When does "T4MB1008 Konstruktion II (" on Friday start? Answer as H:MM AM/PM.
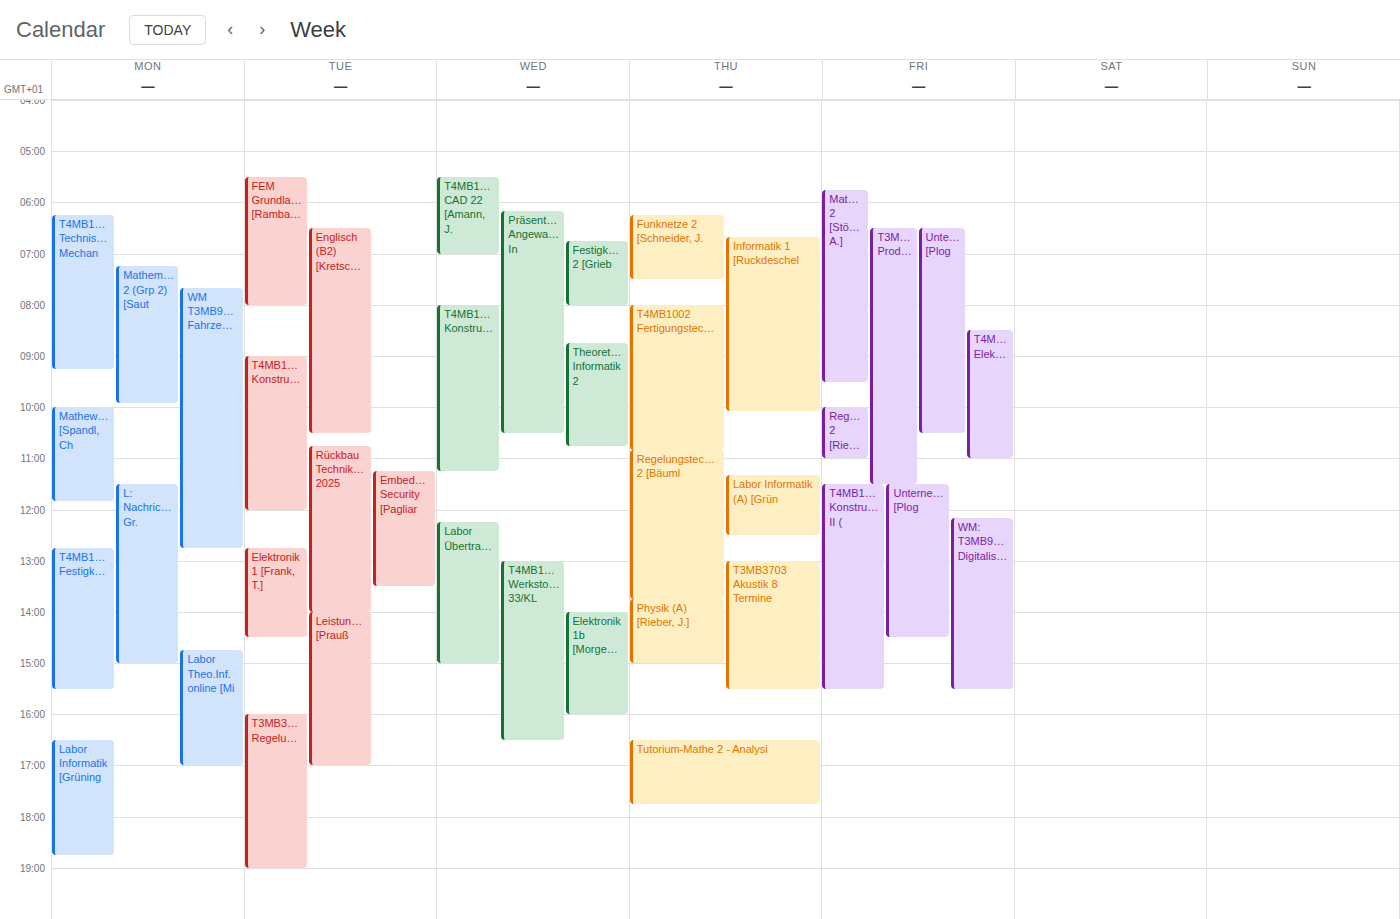
11:30 AM